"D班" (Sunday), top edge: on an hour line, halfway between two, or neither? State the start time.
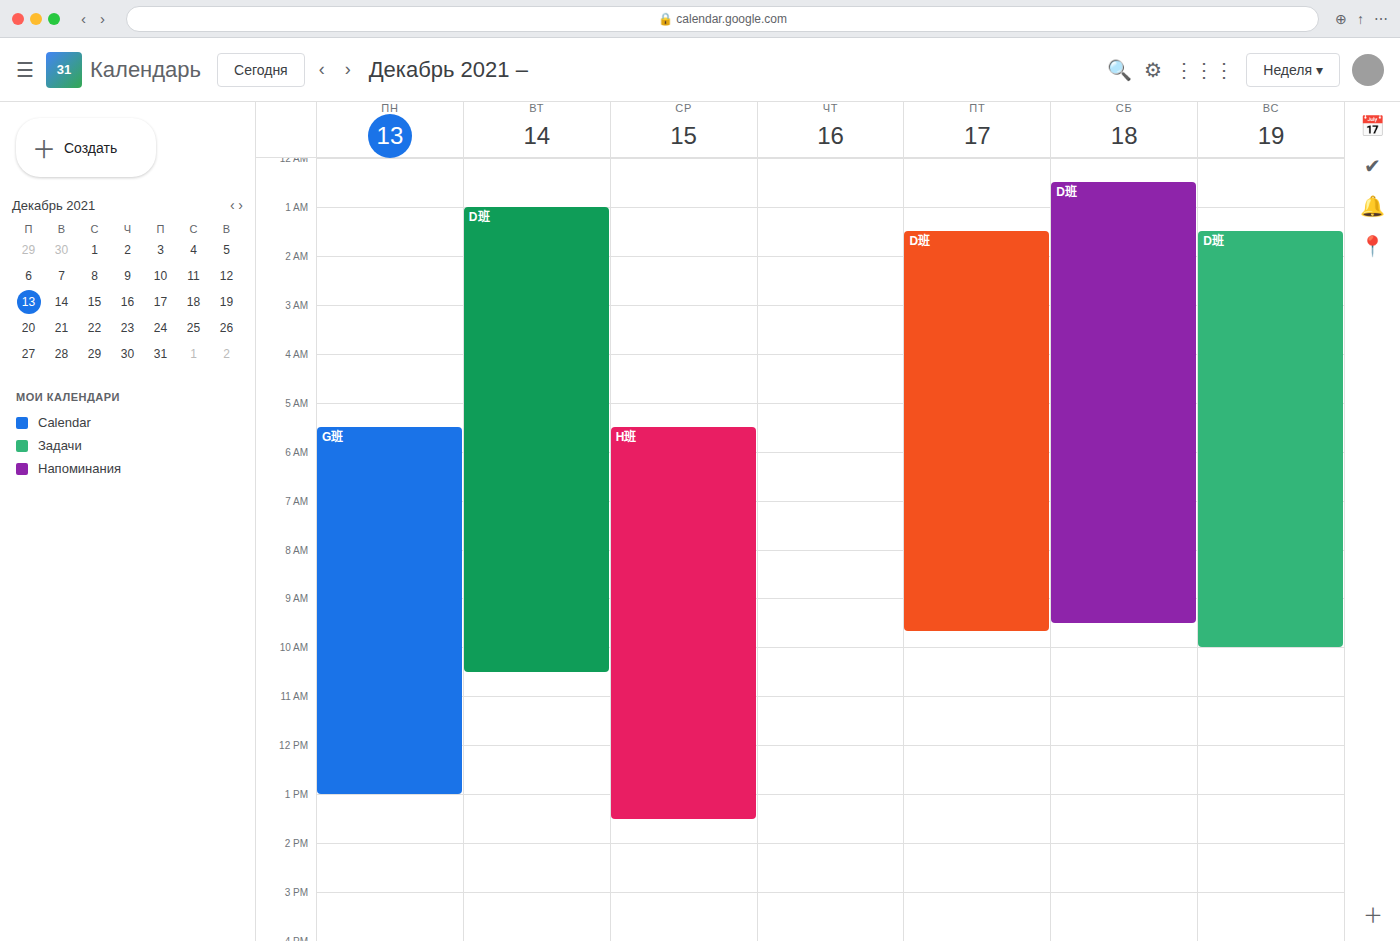
1:30 AM -- halfway between the 1 AM and 2 AM lines.